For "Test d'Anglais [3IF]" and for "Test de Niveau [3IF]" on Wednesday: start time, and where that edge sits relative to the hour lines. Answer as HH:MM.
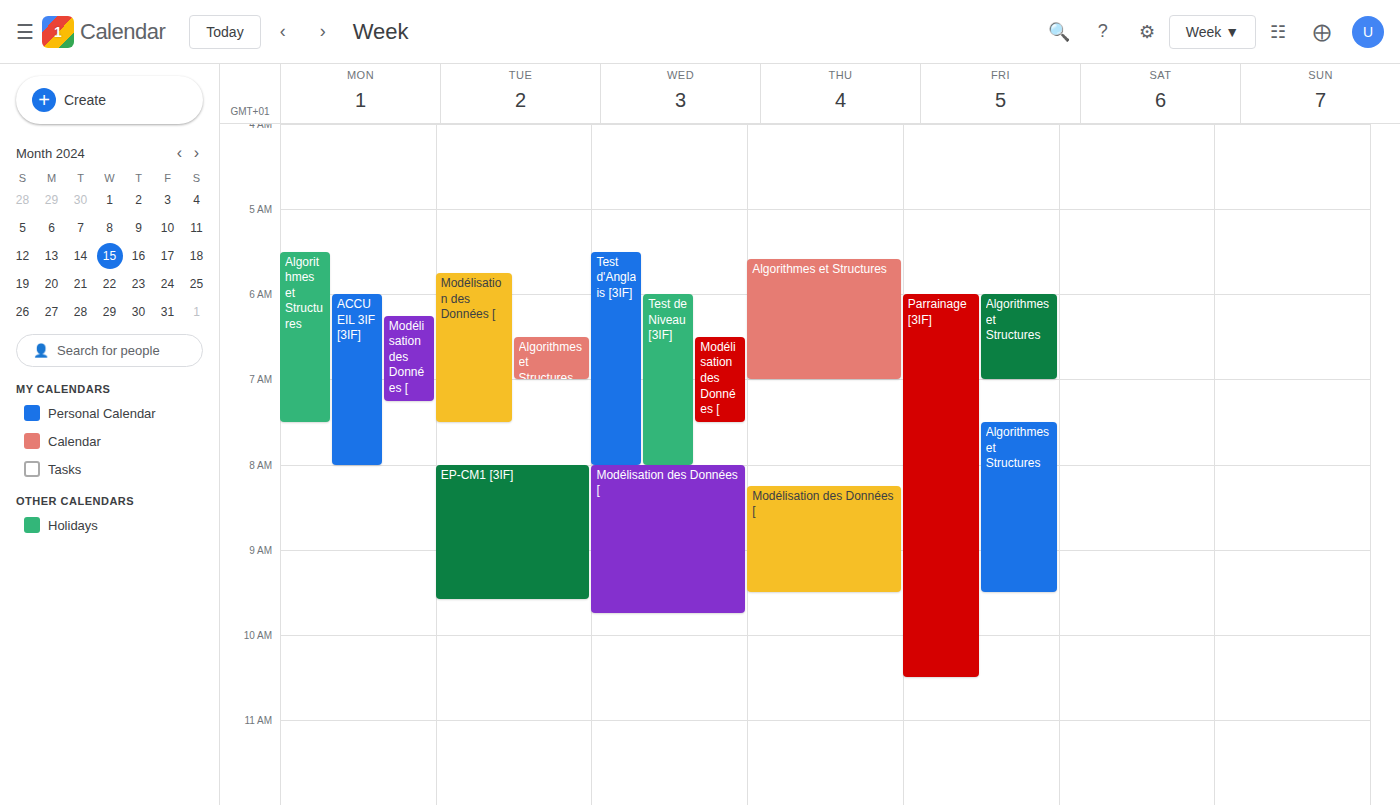
"Test d'Anglais [3IF]": 05:30, halfway between the 05:00 and 06:00 lines. "Test de Niveau [3IF]": 06:00, exactly on the 06:00 line.